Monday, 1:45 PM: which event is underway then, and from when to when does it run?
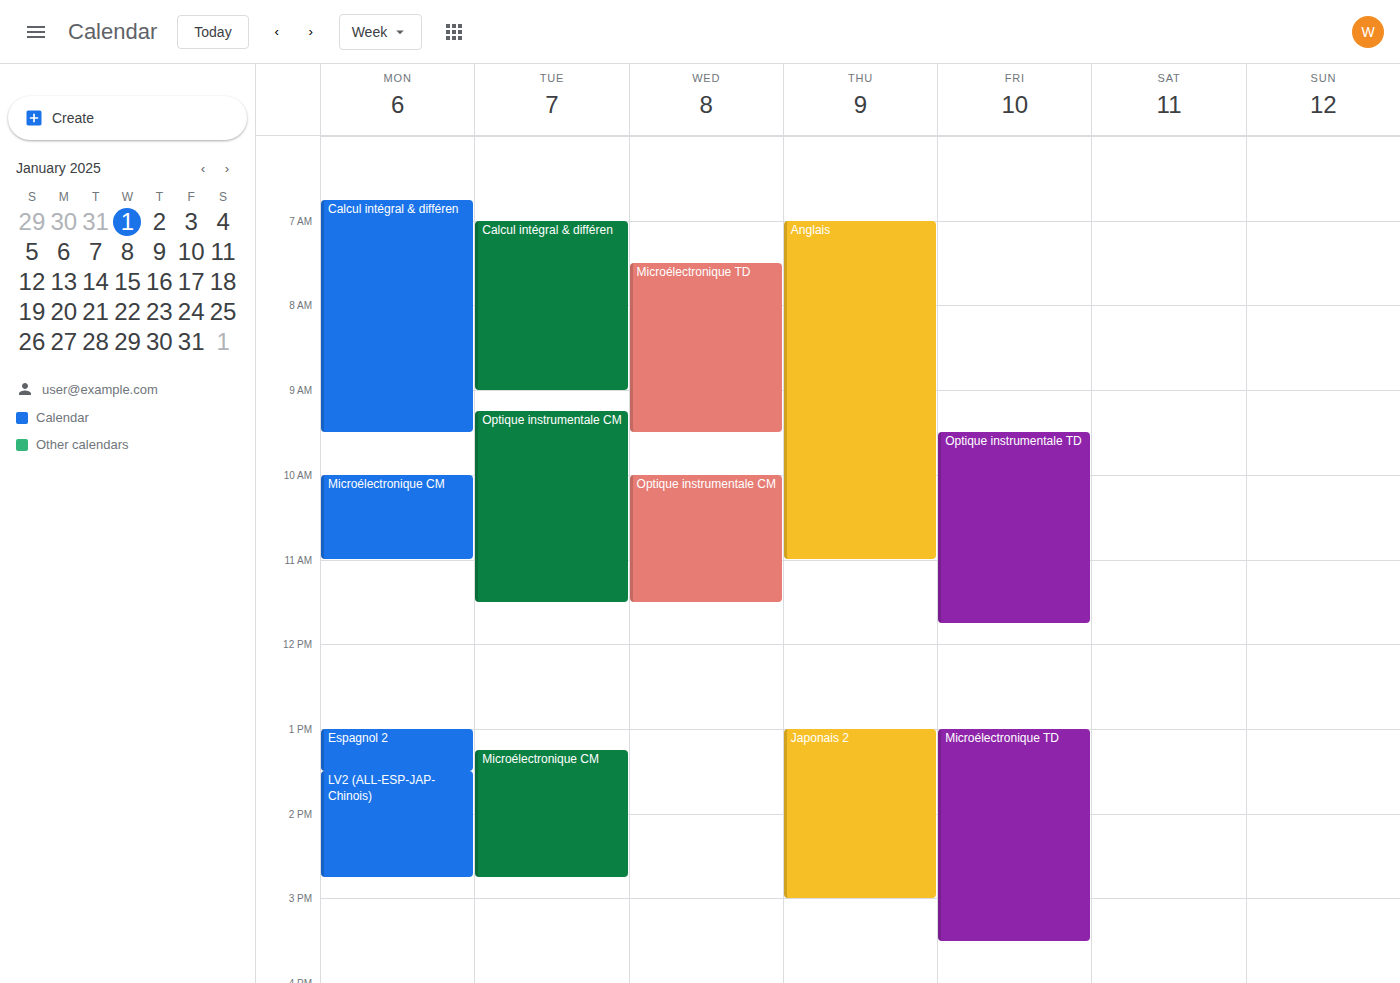
"LV2 (ALL-ESP-JAP-Chinois)", 1:30 PM to 2:45 PM